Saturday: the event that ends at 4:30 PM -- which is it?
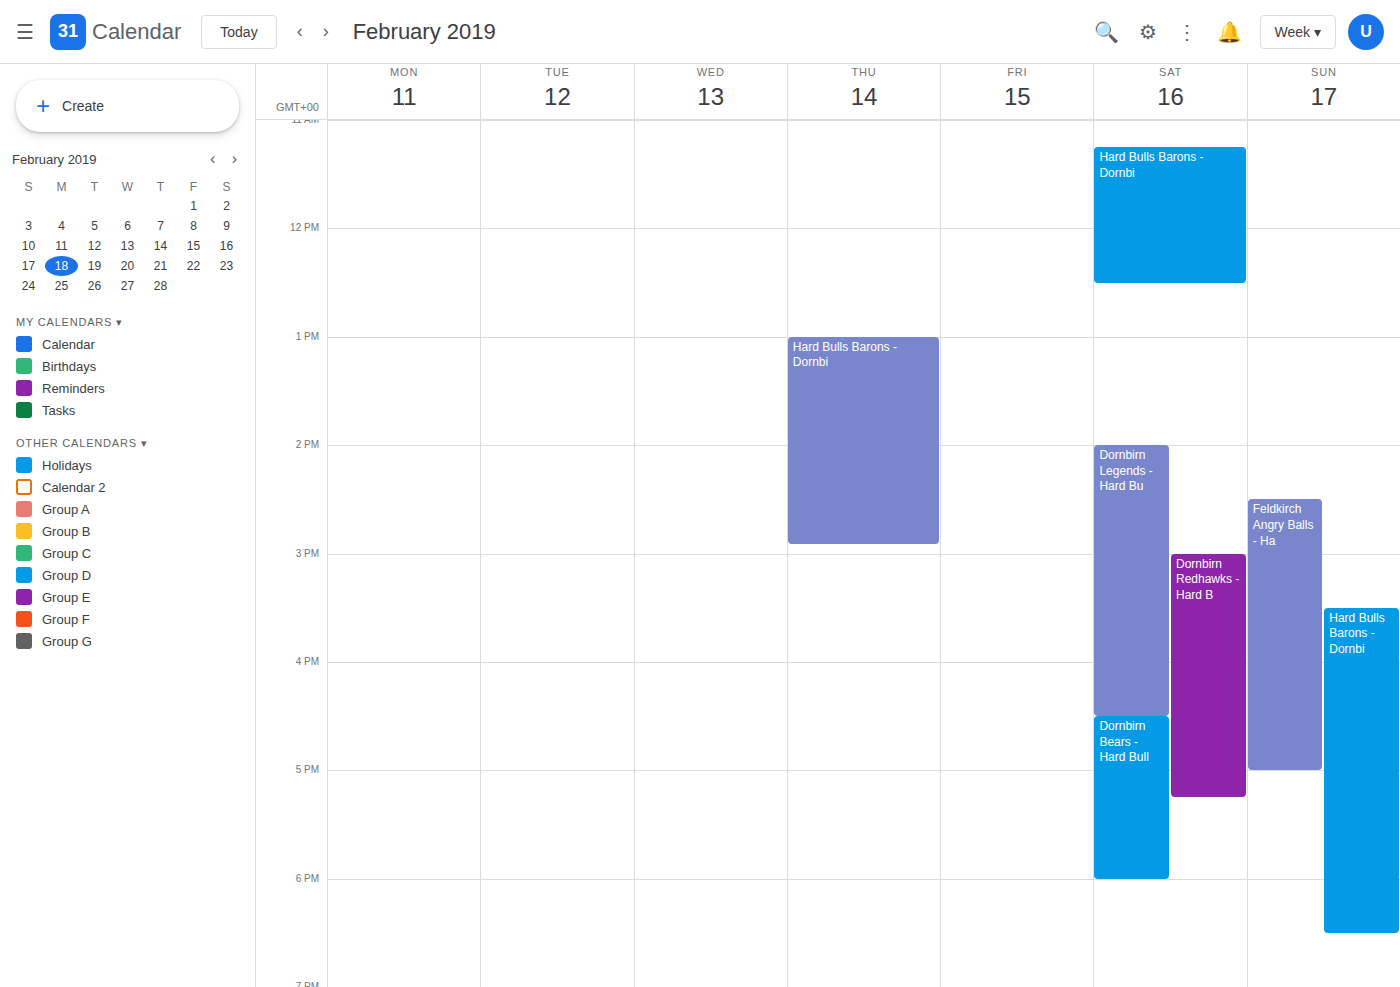
"Dornbirn Legends - Hard Bu"